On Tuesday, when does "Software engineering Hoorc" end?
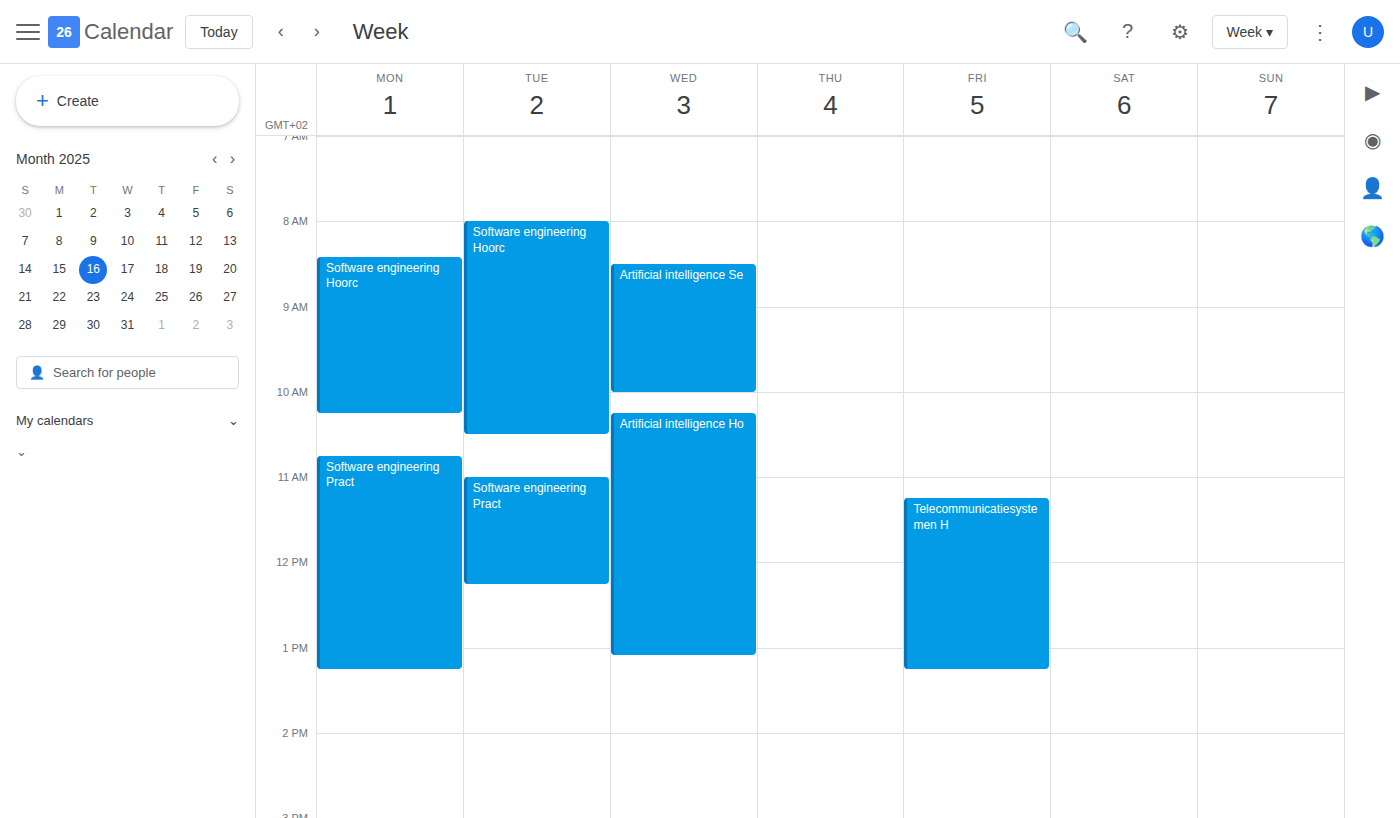
10:30 AM